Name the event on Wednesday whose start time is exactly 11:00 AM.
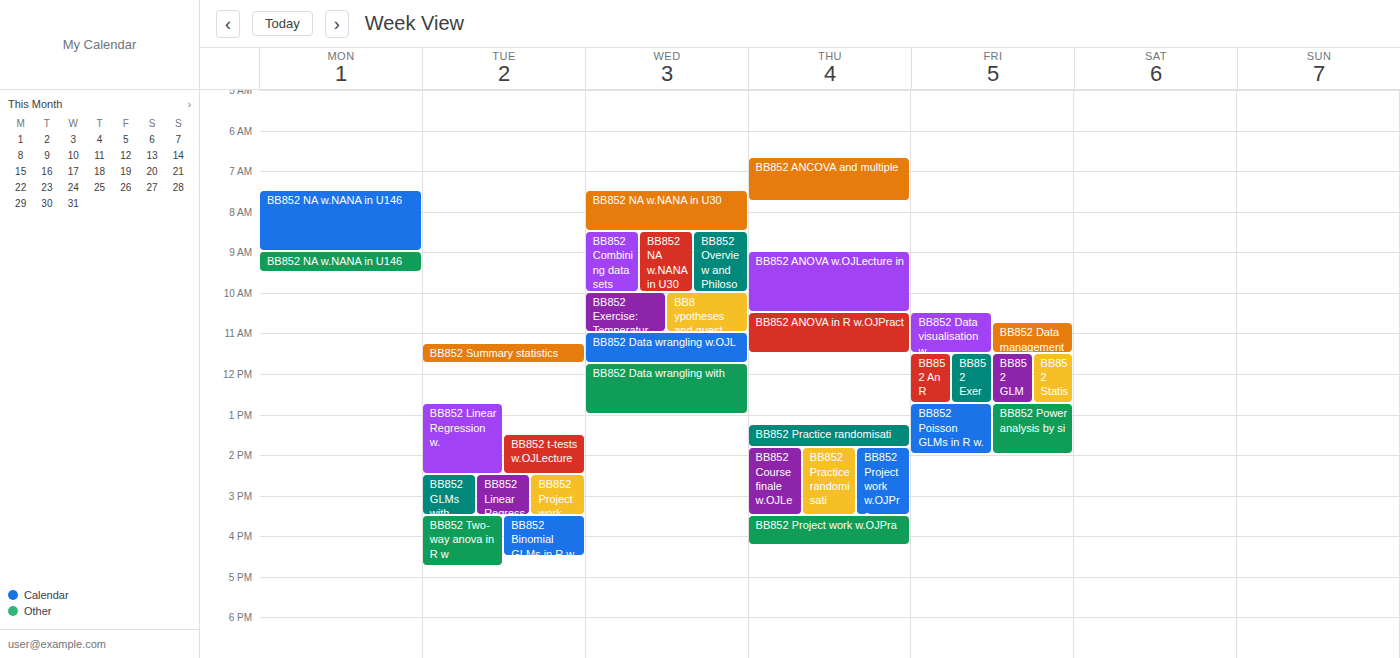
"BB852 Data wrangling w.OJL"